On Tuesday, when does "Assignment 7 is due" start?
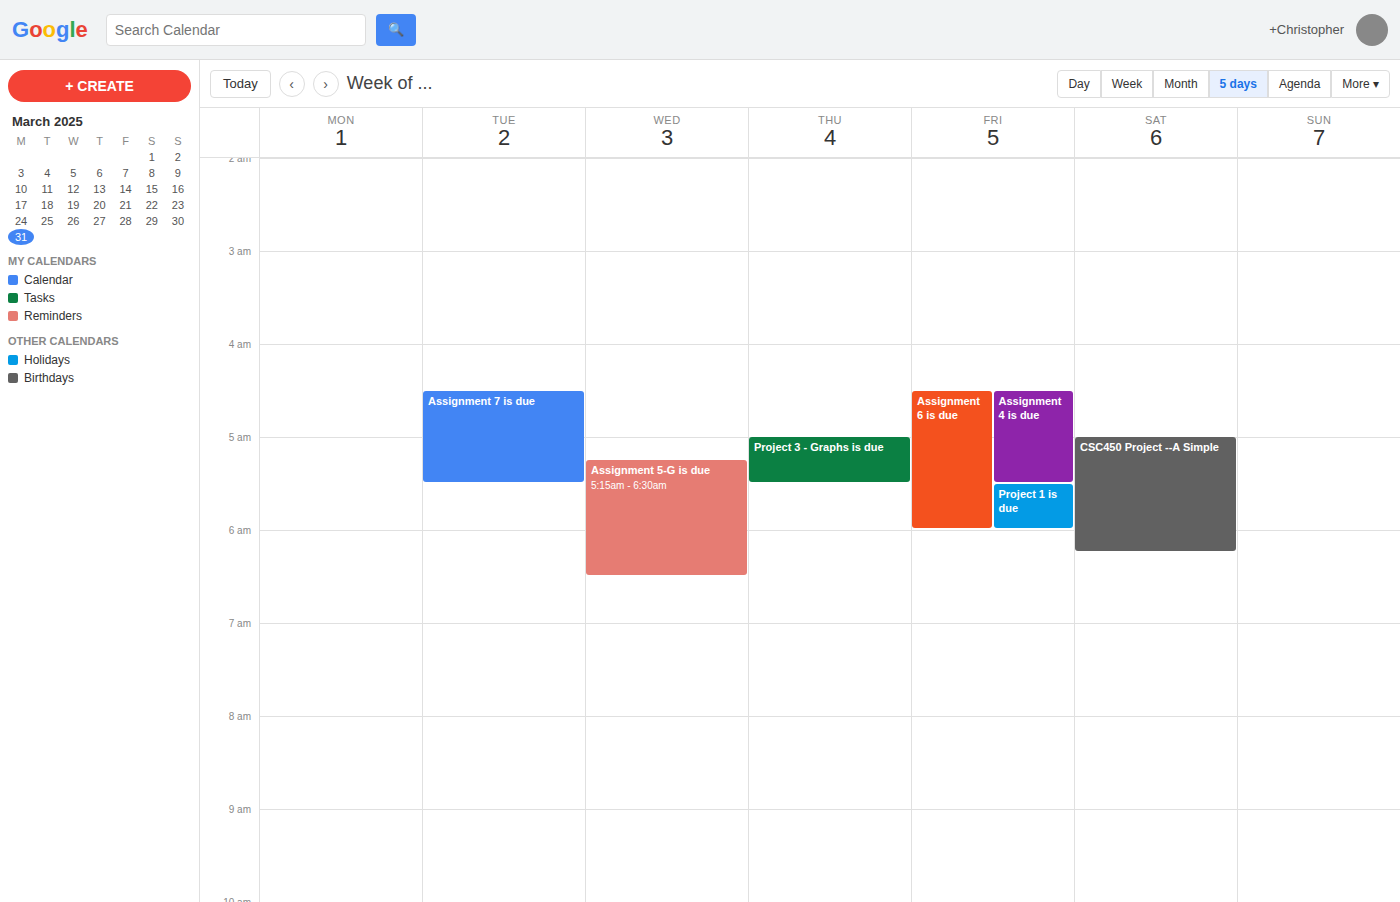
4:30 AM